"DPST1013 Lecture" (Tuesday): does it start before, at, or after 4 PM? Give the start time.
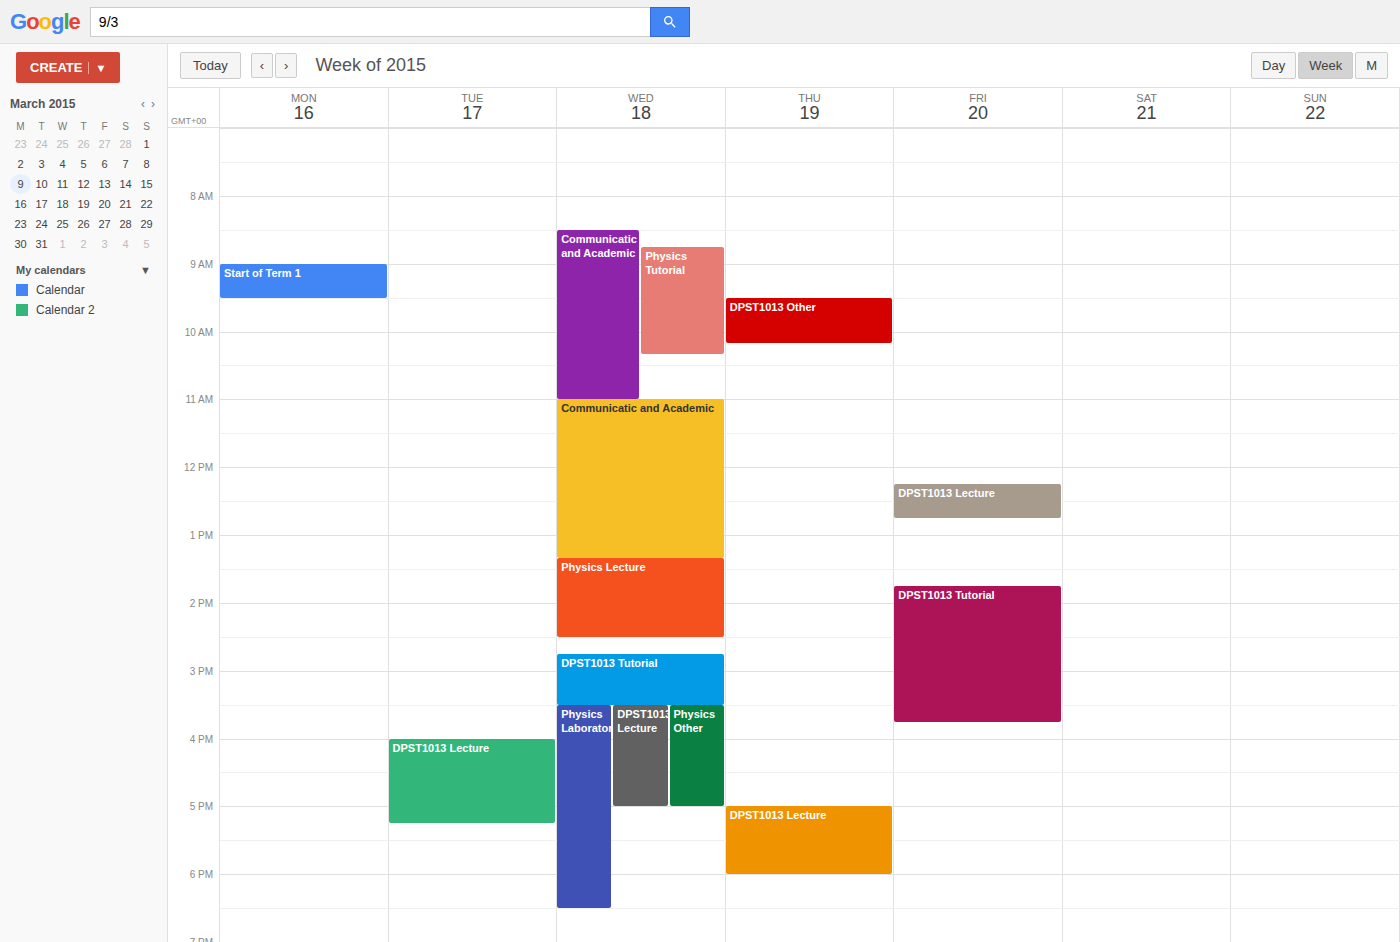
4:00 PM -- exactly at 4 PM, on the 4 PM line.